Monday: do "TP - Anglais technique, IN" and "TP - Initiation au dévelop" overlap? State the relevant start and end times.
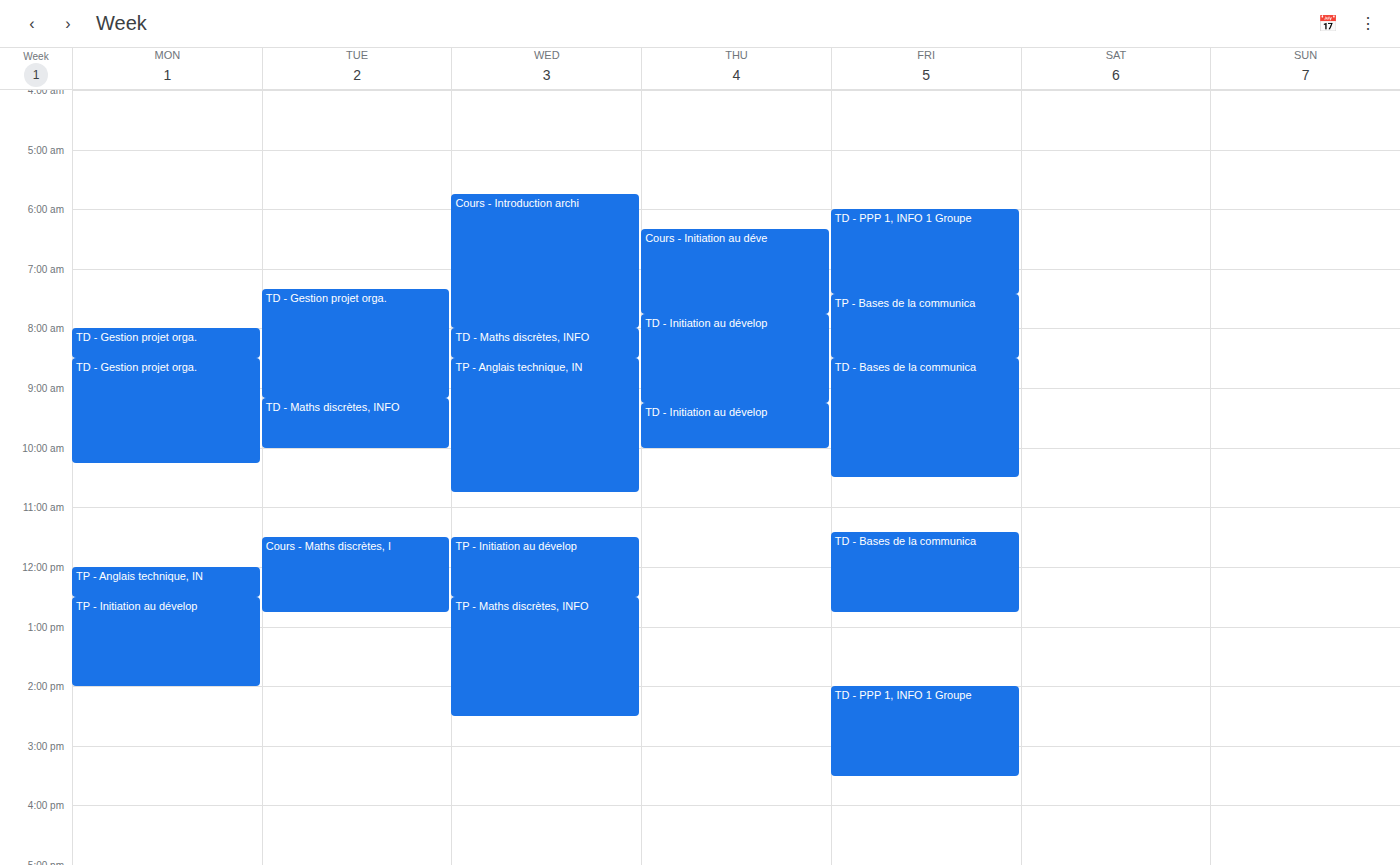
"TP - Anglais technique, IN" ends at 12:30 PM, exactly when "TP - Initiation au dévelop" starts -- they touch but do not overlap.